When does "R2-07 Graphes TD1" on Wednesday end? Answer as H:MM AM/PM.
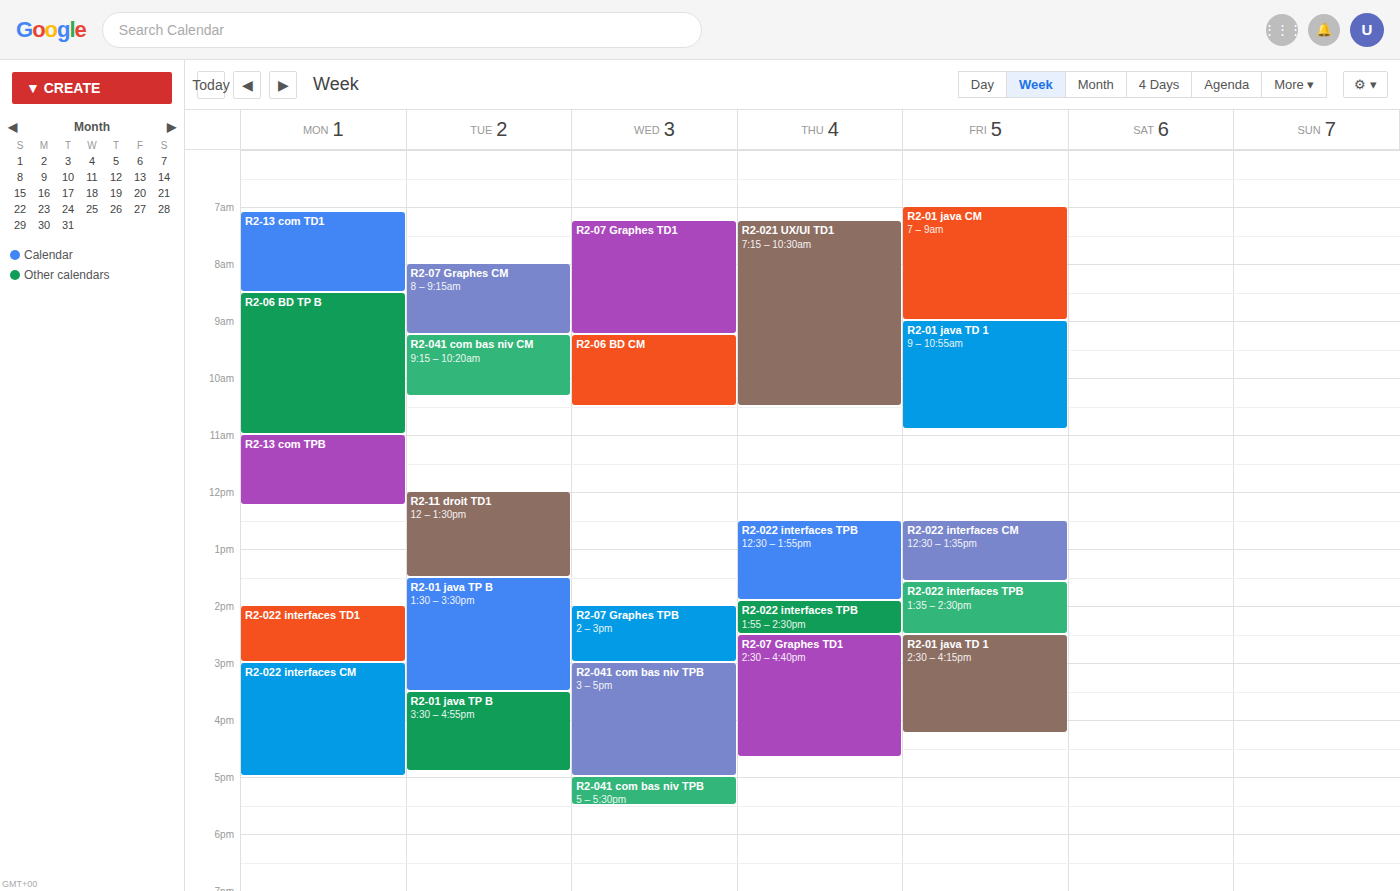
9:15 AM